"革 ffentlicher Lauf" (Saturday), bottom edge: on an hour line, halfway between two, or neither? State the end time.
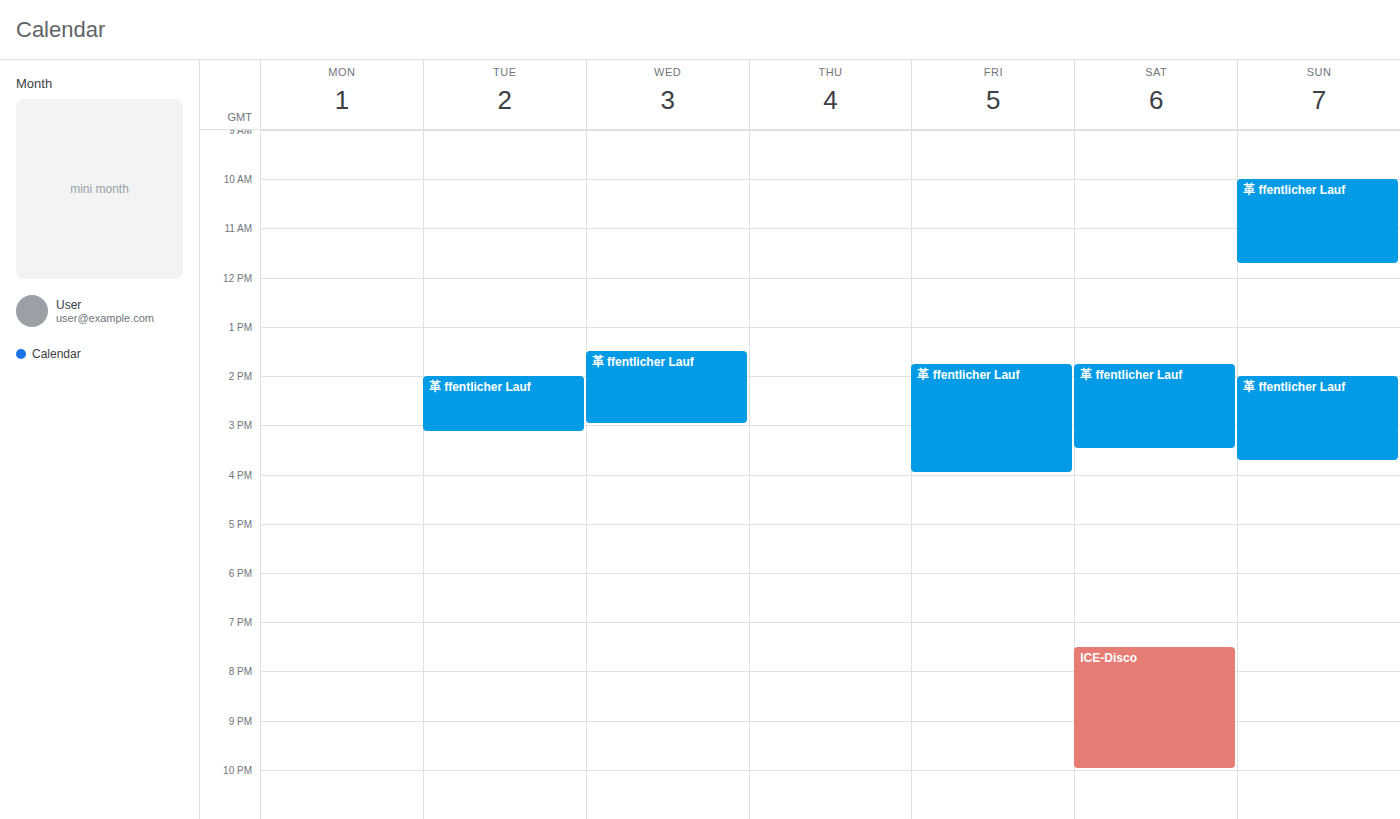
15:30 -- halfway between the 15:00 and 16:00 lines.